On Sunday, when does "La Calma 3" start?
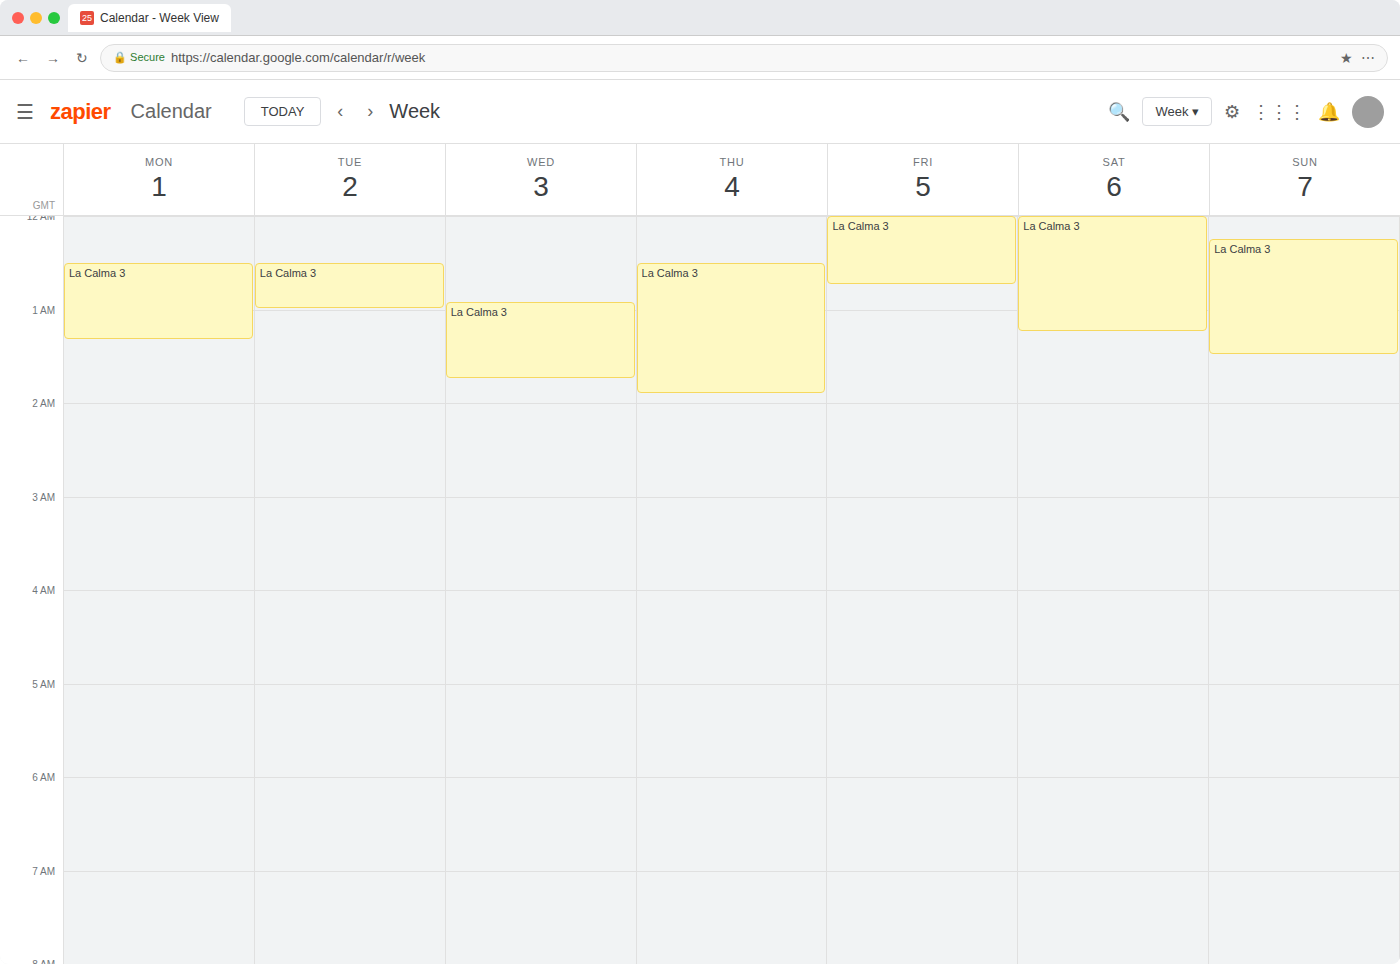
12:15 AM